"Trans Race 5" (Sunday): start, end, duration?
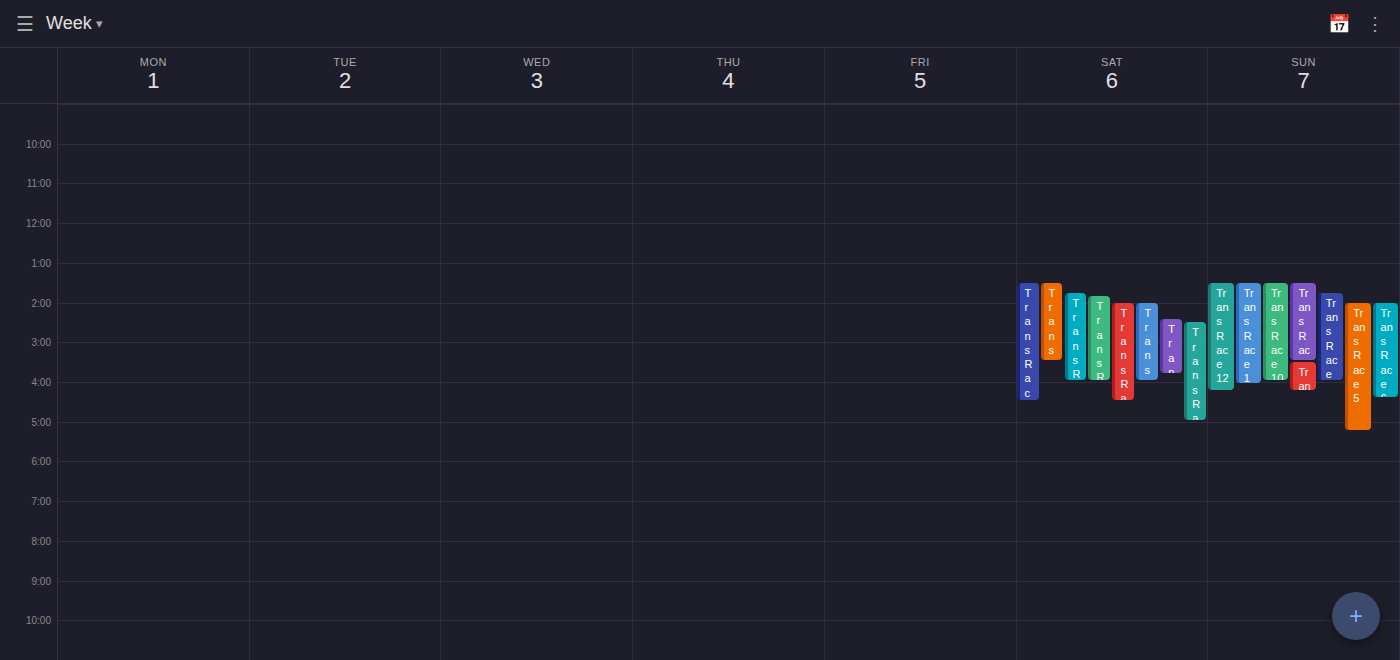
2:00 PM to 5:15 PM, 3 hours 15 minutes